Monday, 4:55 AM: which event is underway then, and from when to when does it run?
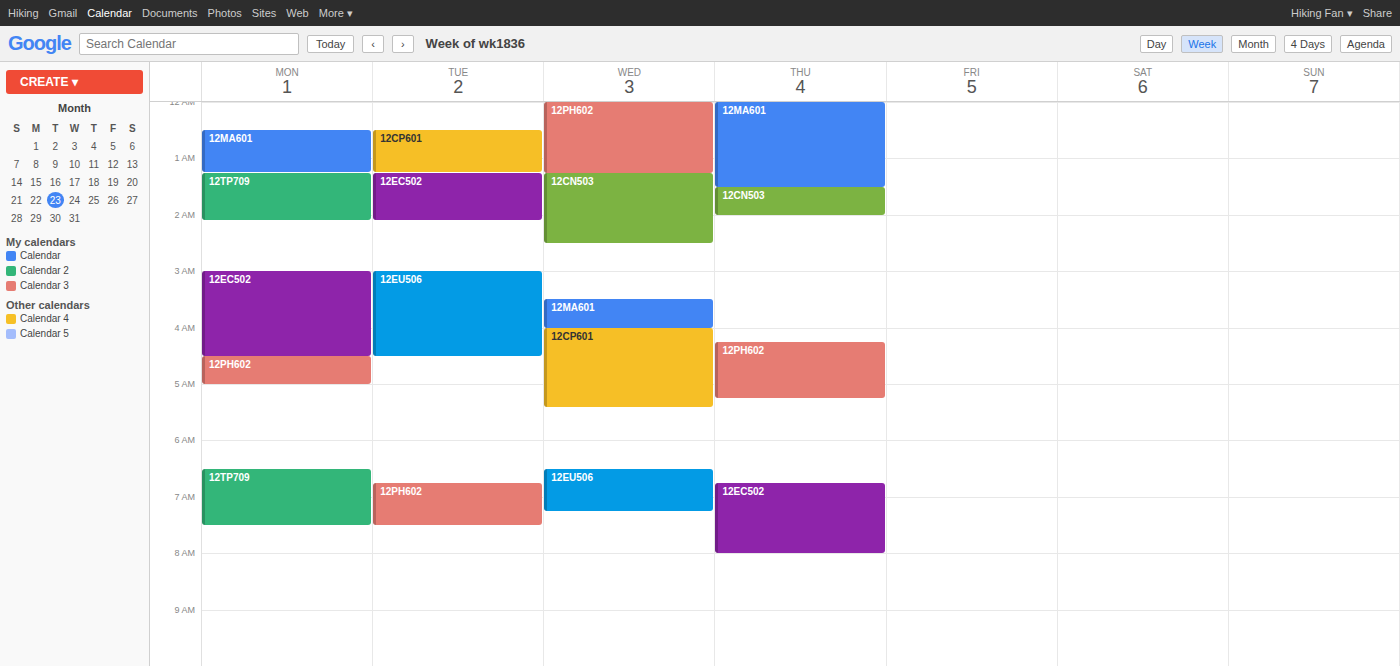
"12PH602", 4:30 AM to 5:00 AM